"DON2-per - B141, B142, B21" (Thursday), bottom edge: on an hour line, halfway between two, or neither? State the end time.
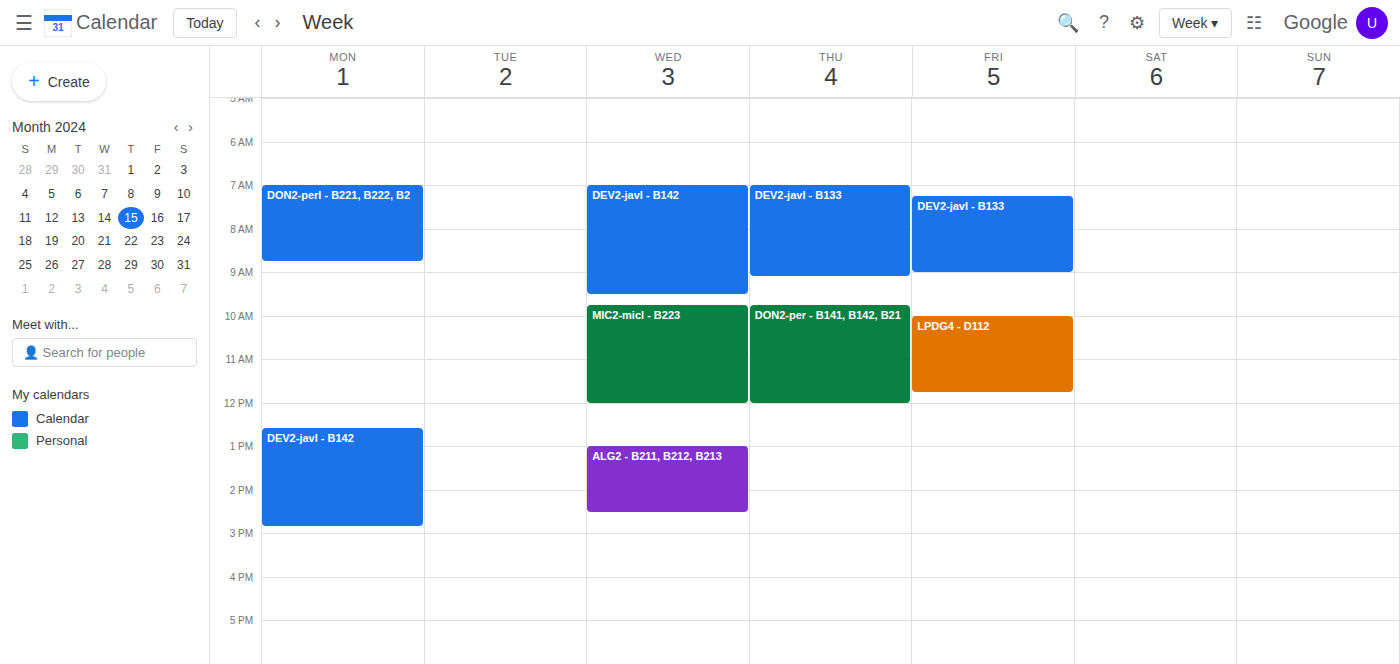
12:00 PM -- exactly on the 12 PM line.